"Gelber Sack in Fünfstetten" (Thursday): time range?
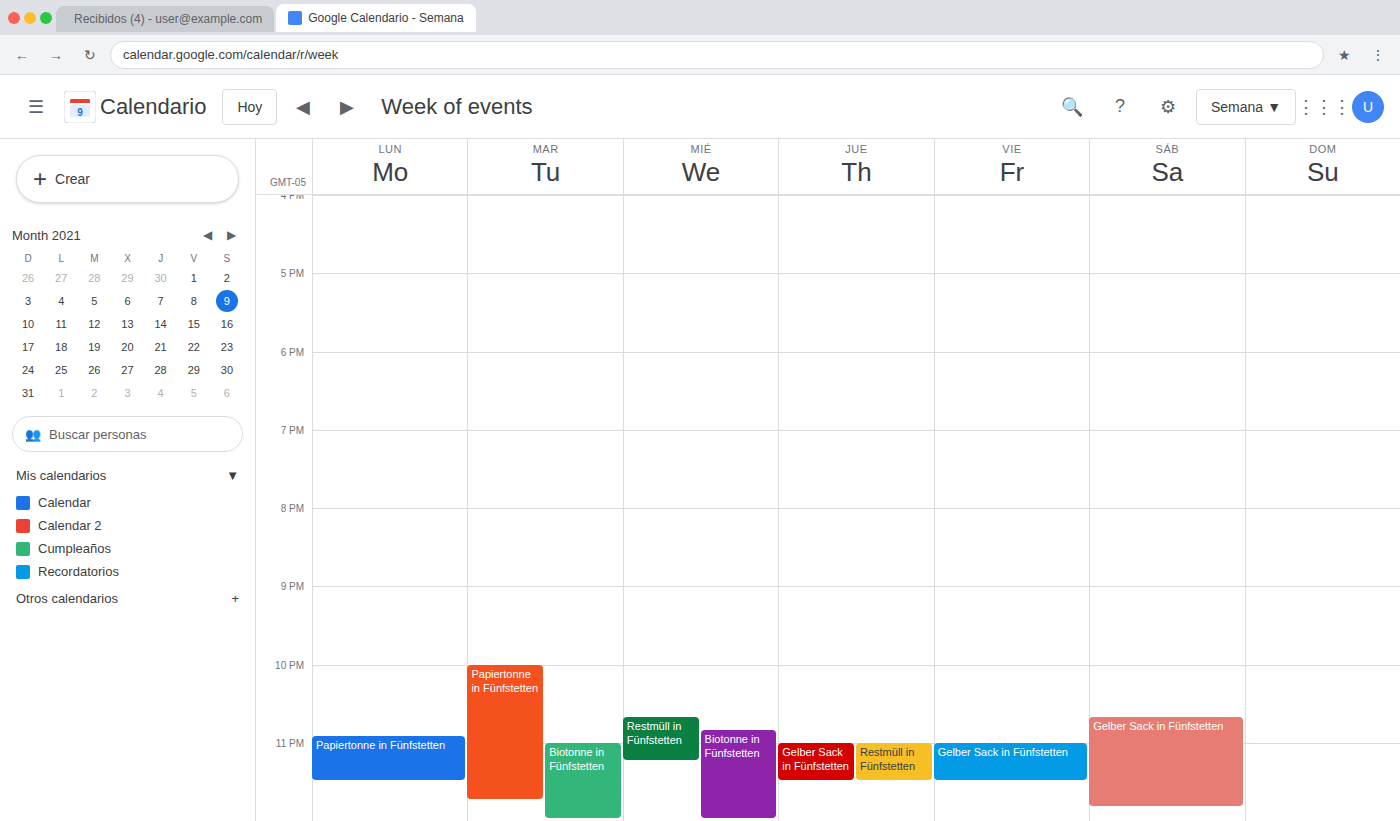
11:00 PM to 11:30 PM